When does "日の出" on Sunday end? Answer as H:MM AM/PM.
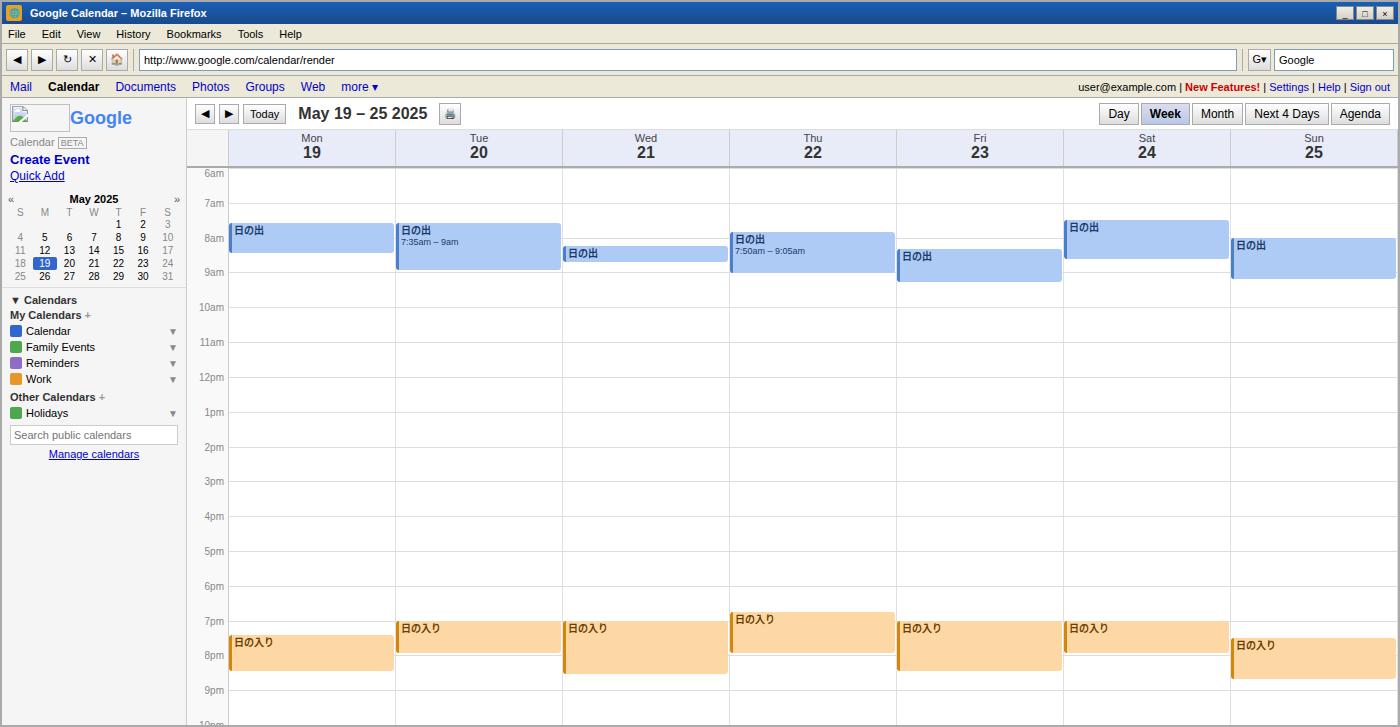
9:15 AM